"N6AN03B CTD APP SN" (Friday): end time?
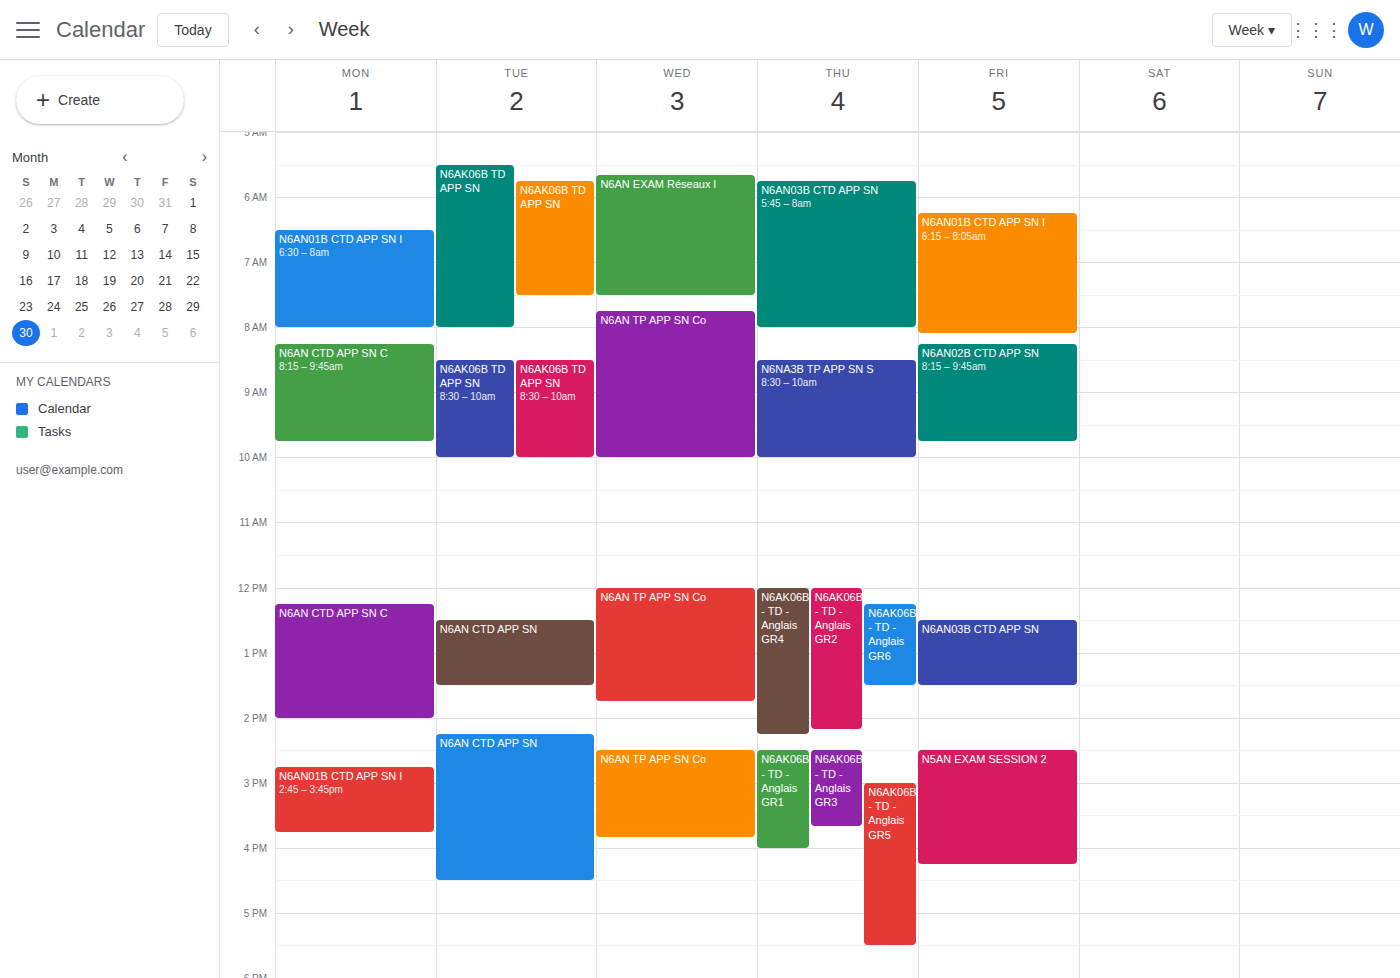
1:30 PM